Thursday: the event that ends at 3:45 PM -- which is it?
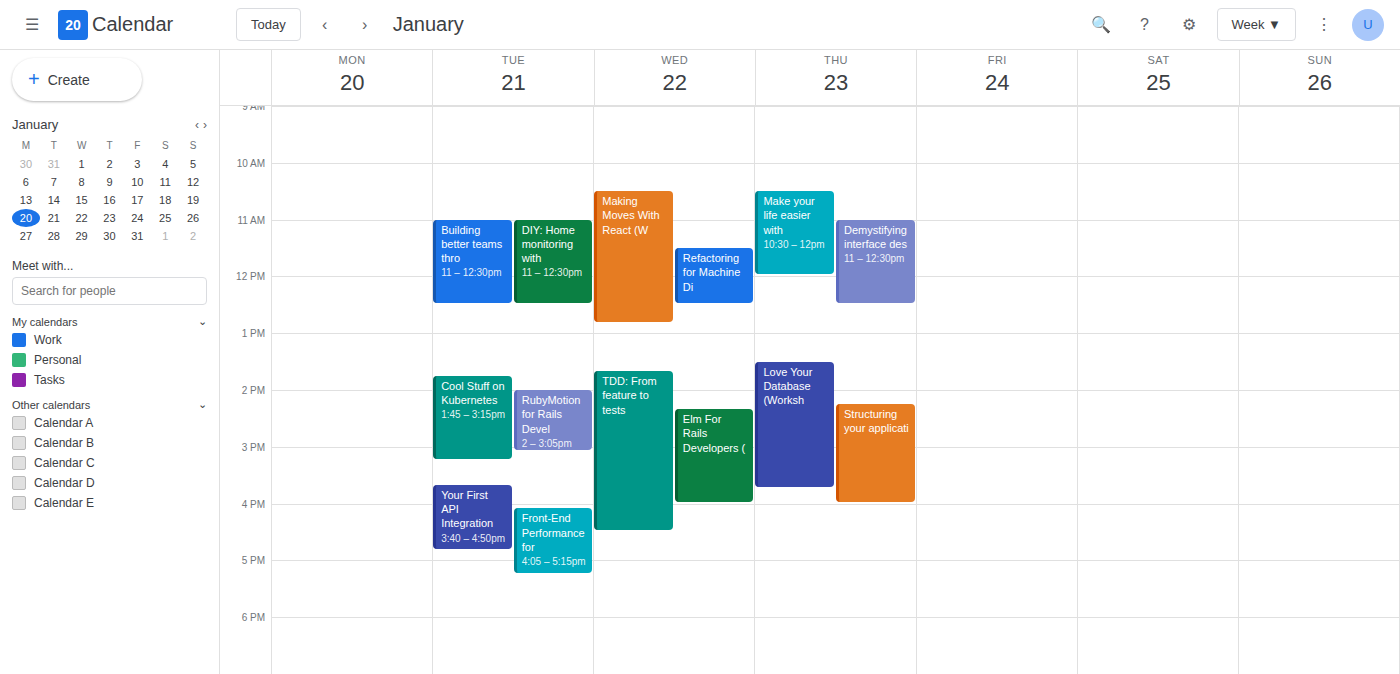
"Love Your Database (Worksh"